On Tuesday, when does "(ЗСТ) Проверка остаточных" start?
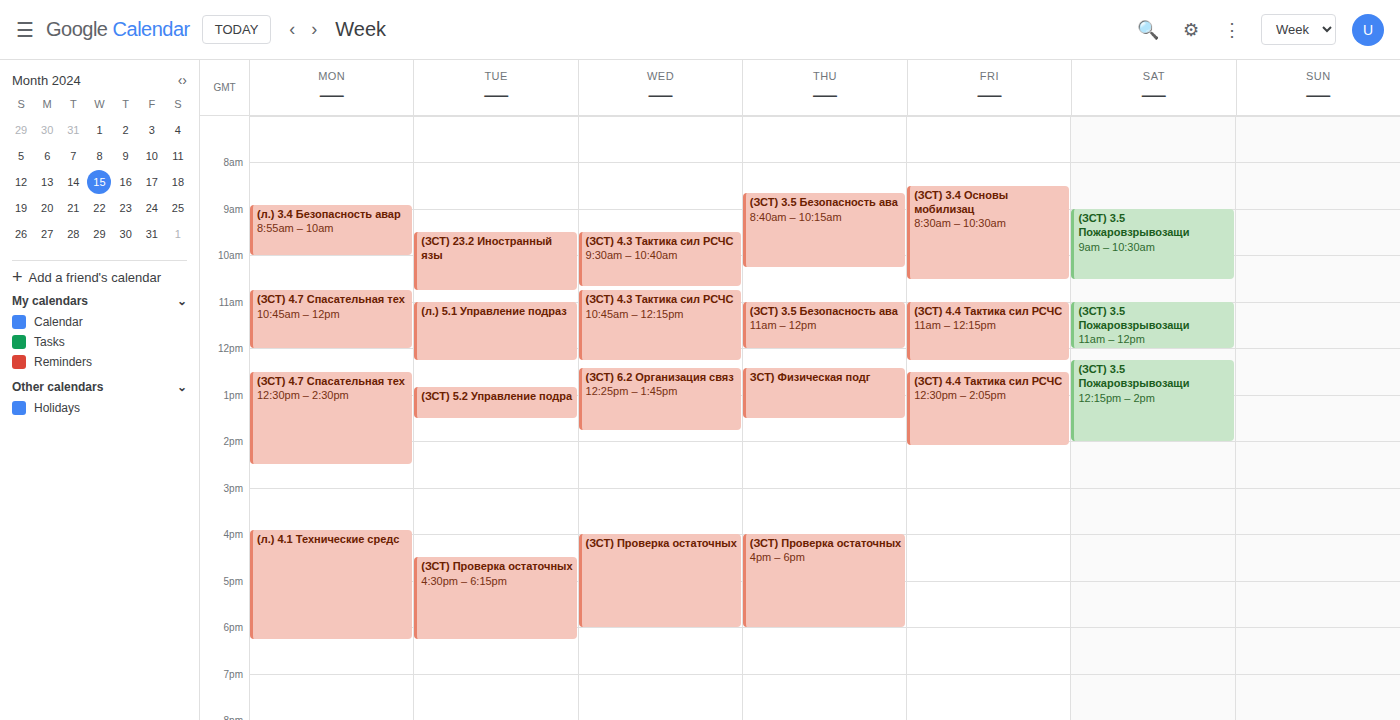
4:30 PM